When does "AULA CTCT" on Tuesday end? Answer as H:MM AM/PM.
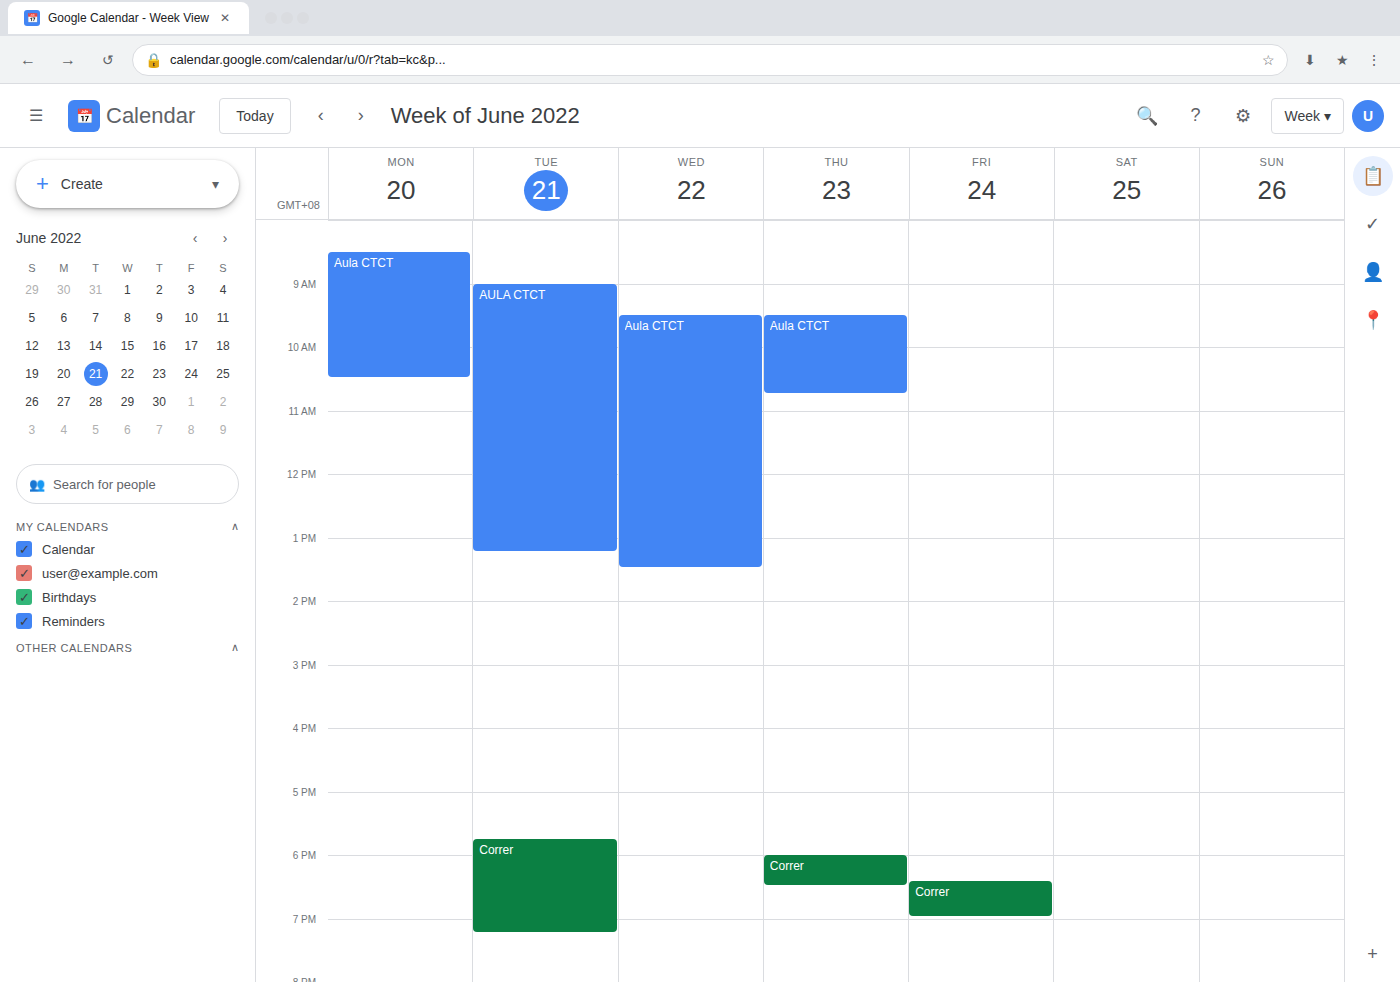
1:15 PM